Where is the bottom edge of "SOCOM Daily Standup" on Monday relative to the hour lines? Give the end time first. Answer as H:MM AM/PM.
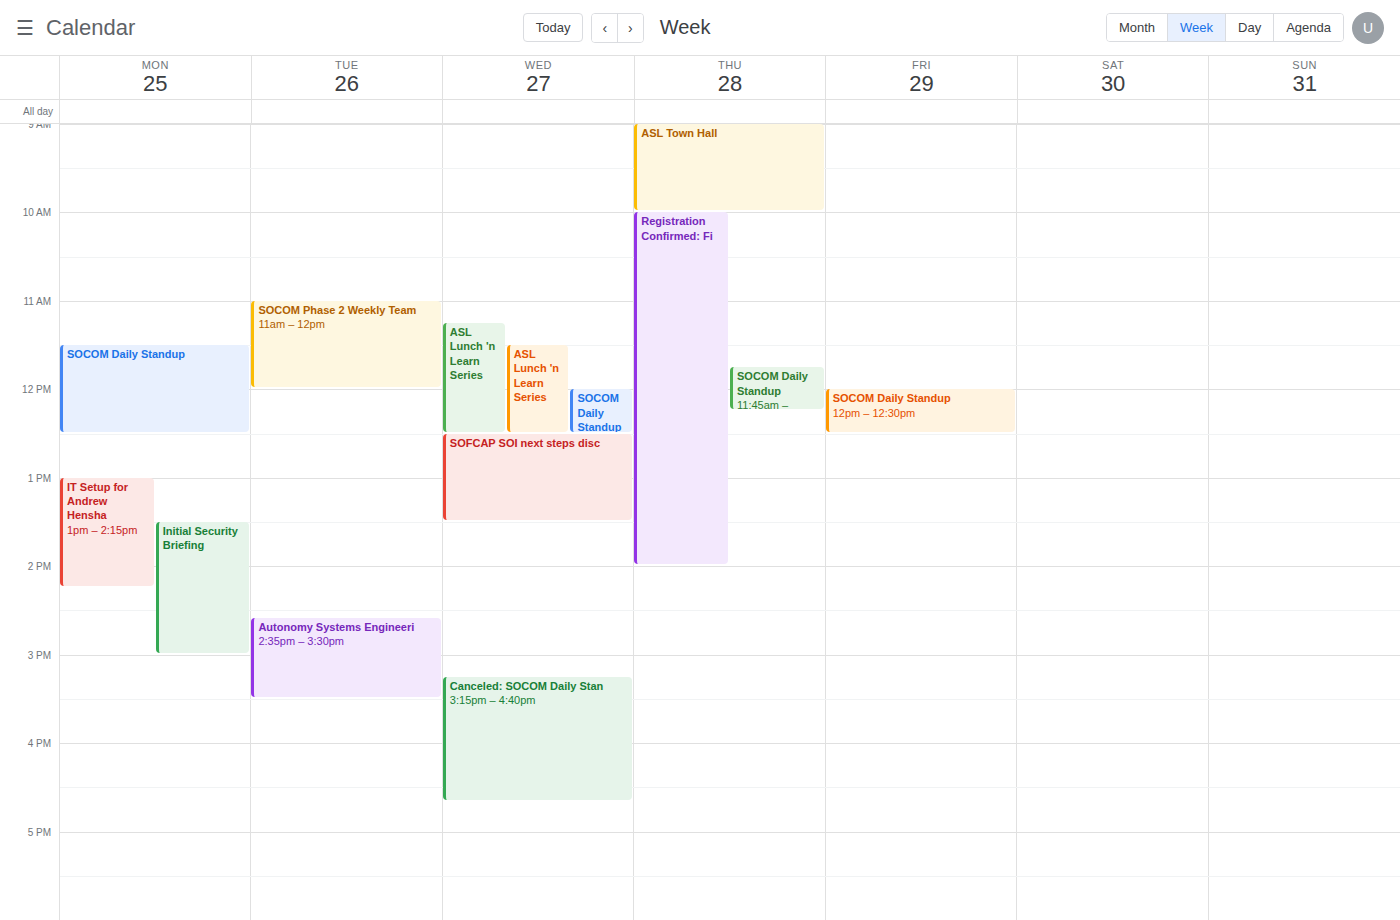
12:30 PM -- halfway between the 12 PM and 1 PM lines.